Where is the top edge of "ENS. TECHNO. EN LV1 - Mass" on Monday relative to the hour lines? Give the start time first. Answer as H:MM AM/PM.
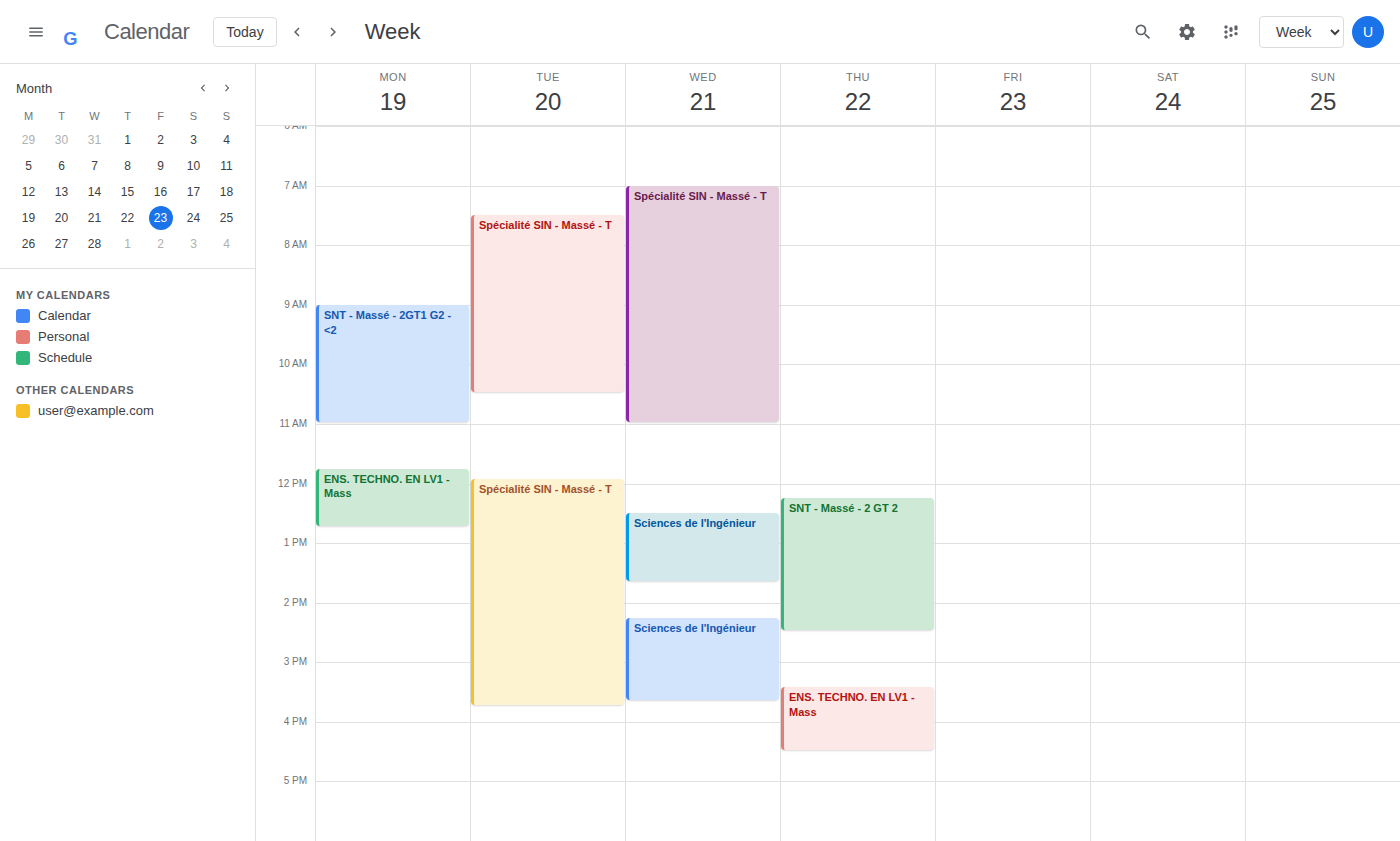
11:45 AM -- neither: three quarters of the way from the 11 AM line to the 12 PM line.